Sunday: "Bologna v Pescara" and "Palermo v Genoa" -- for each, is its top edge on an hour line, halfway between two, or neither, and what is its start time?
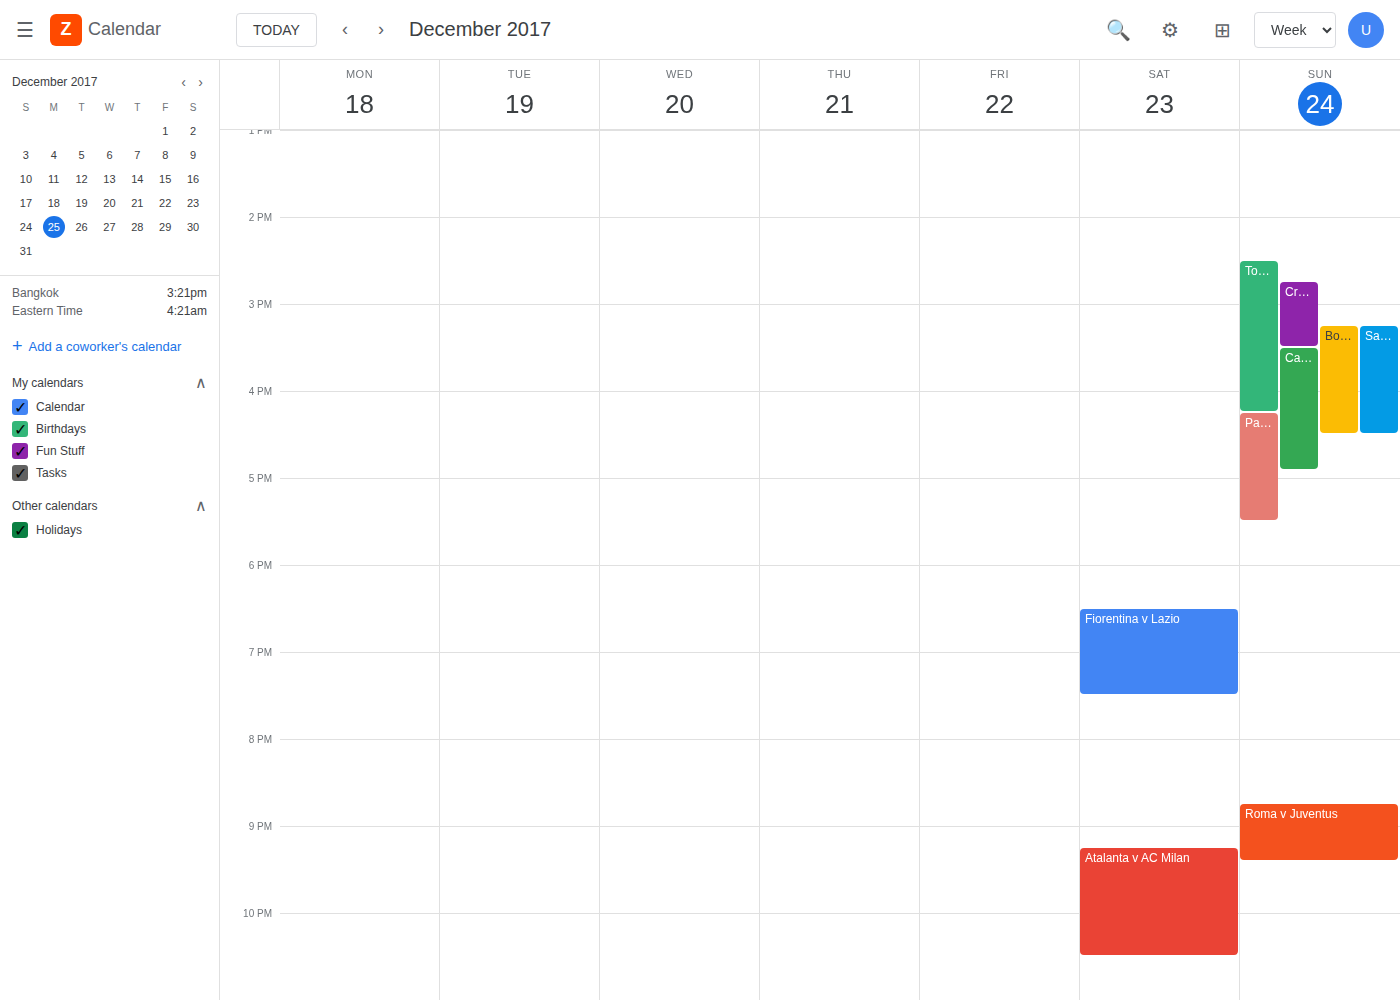
"Bologna v Pescara": 3:15 PM, neither: a quarter of the way from the 3 PM line to the 4 PM line. "Palermo v Genoa": 4:15 PM, neither: a quarter of the way from the 4 PM line to the 5 PM line.